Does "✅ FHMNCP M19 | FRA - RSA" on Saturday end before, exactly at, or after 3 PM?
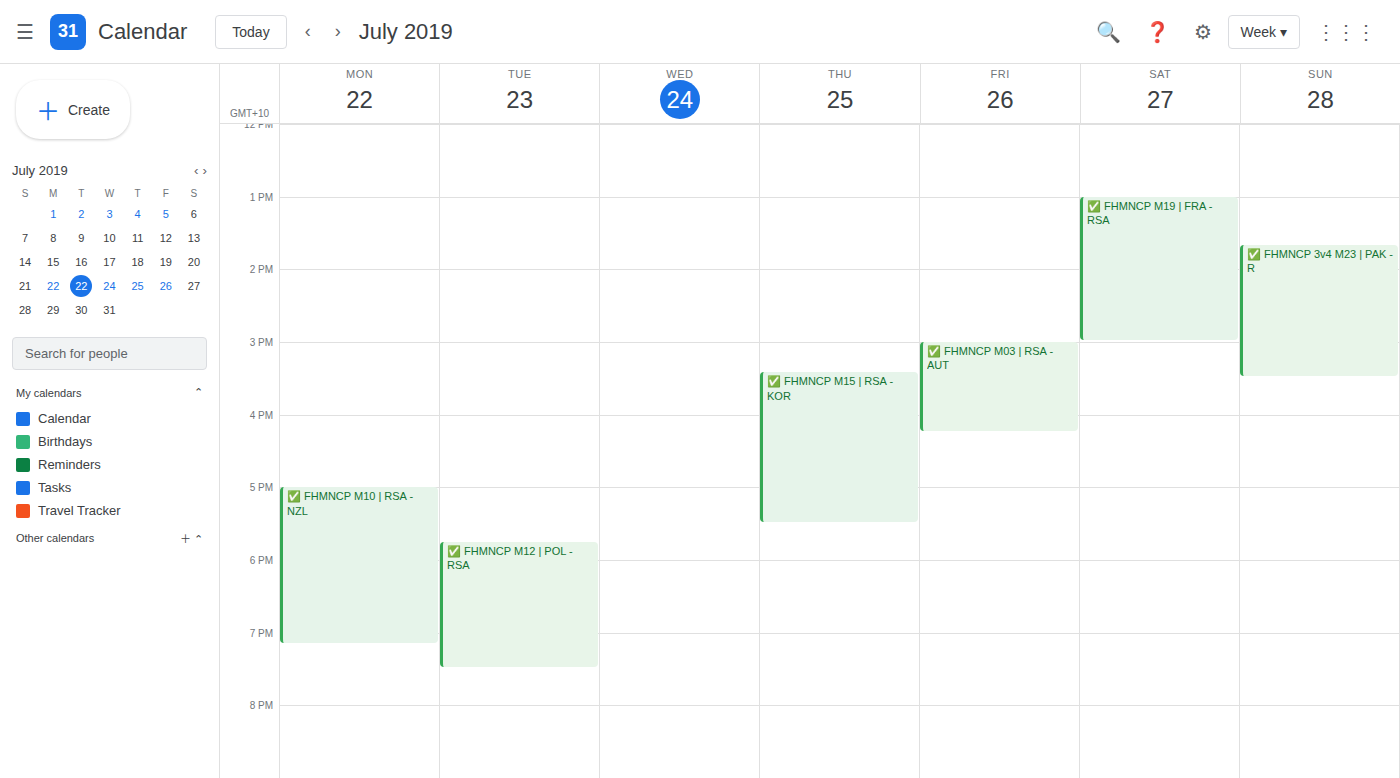
3:00 PM -- exactly at 3 PM, on the 3 PM line.